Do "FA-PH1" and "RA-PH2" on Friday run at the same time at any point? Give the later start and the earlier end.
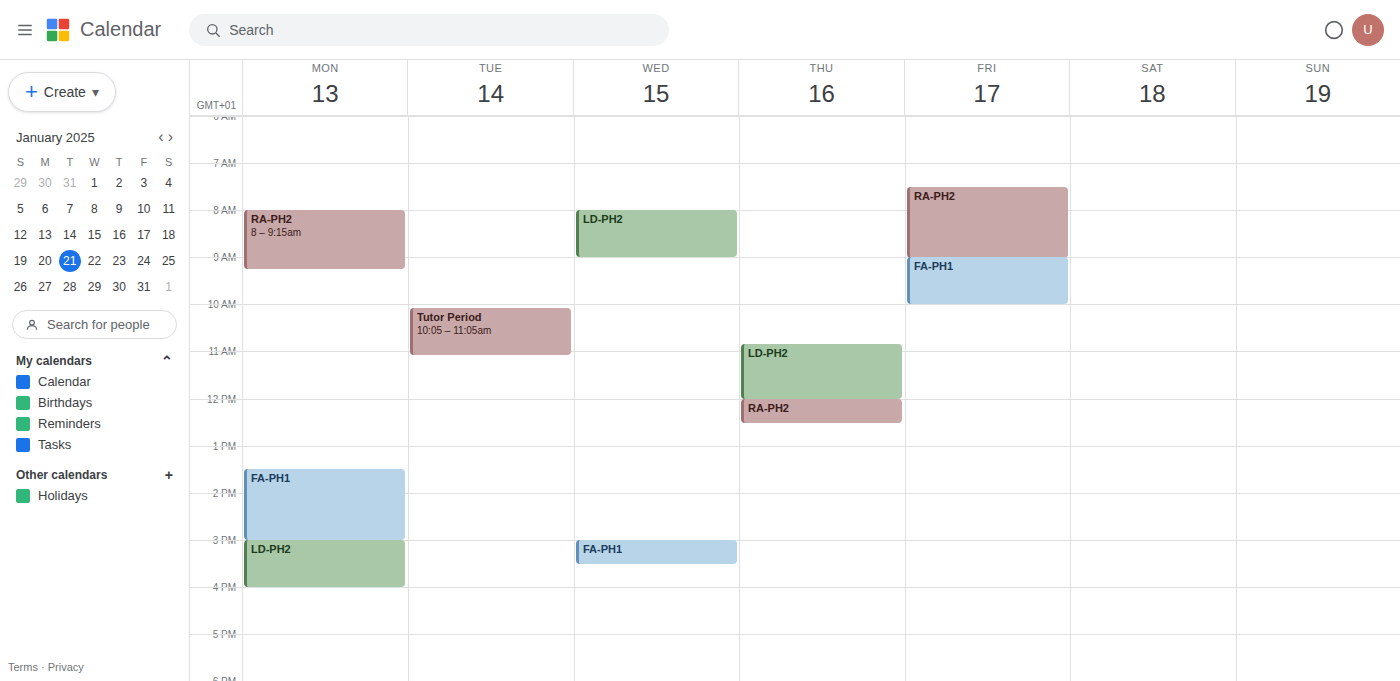
"RA-PH2" ends at 9:00 AM, exactly when "FA-PH1" starts -- they touch but do not overlap.